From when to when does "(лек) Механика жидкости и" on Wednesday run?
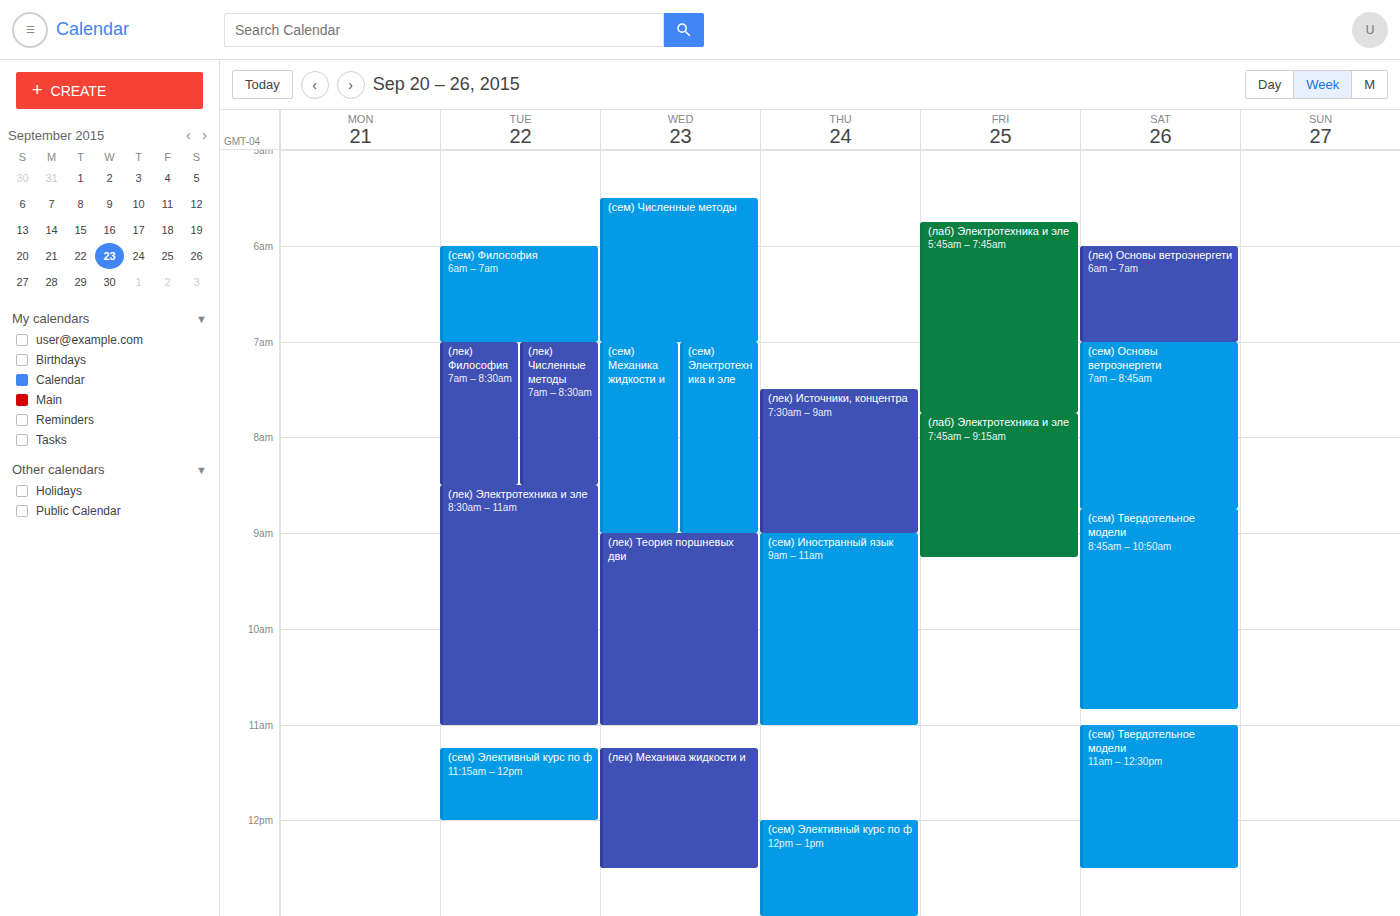
11:15 to 12:30